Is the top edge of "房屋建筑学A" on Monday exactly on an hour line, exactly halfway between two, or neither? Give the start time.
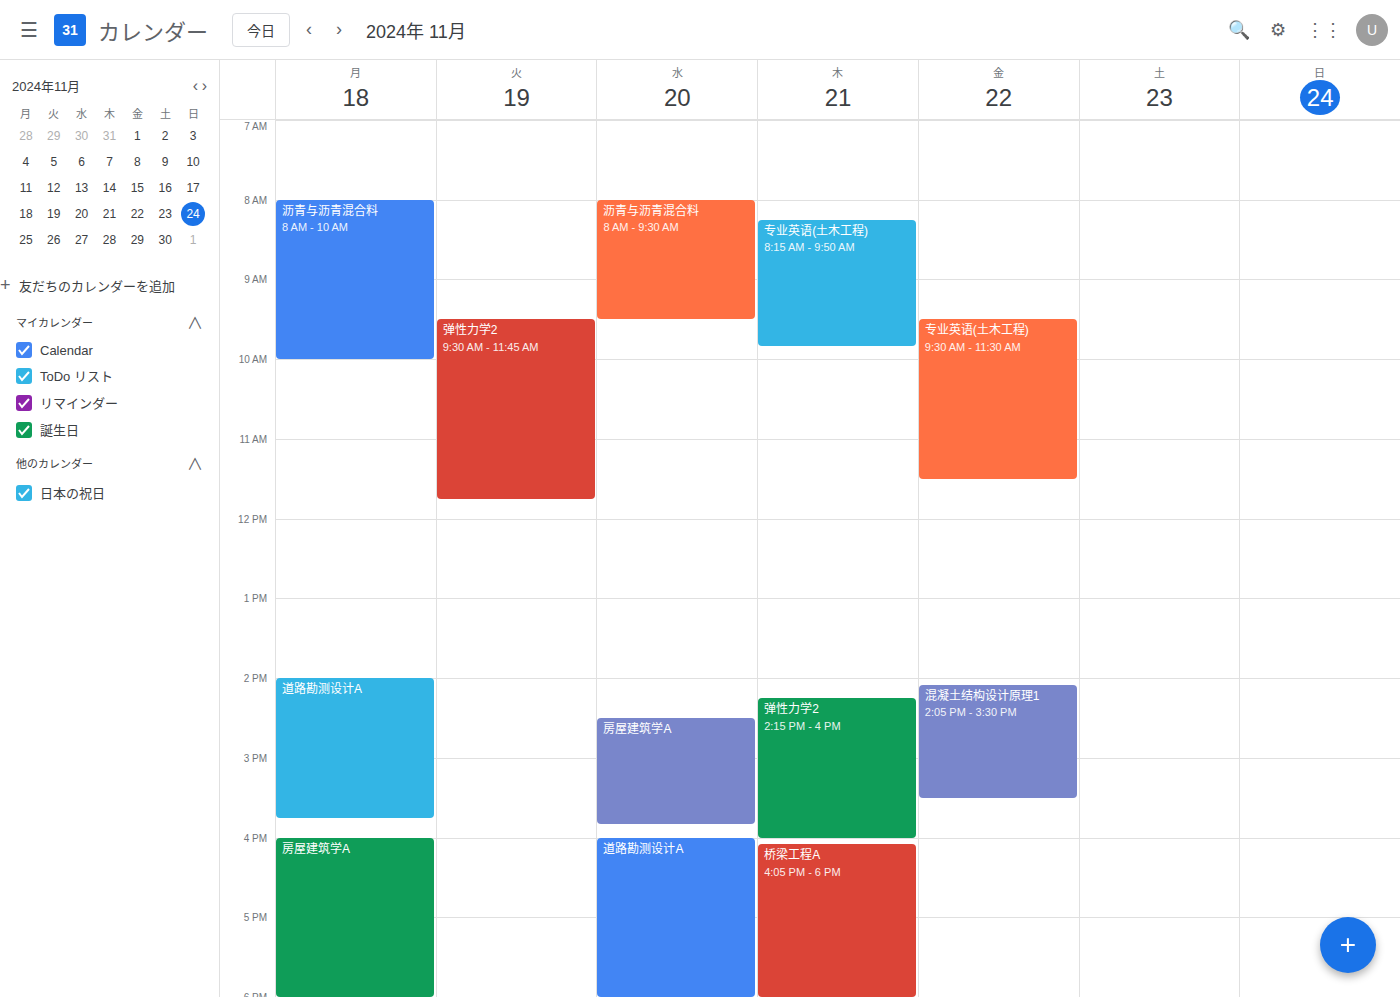
16:00 -- exactly on the 16:00 line.